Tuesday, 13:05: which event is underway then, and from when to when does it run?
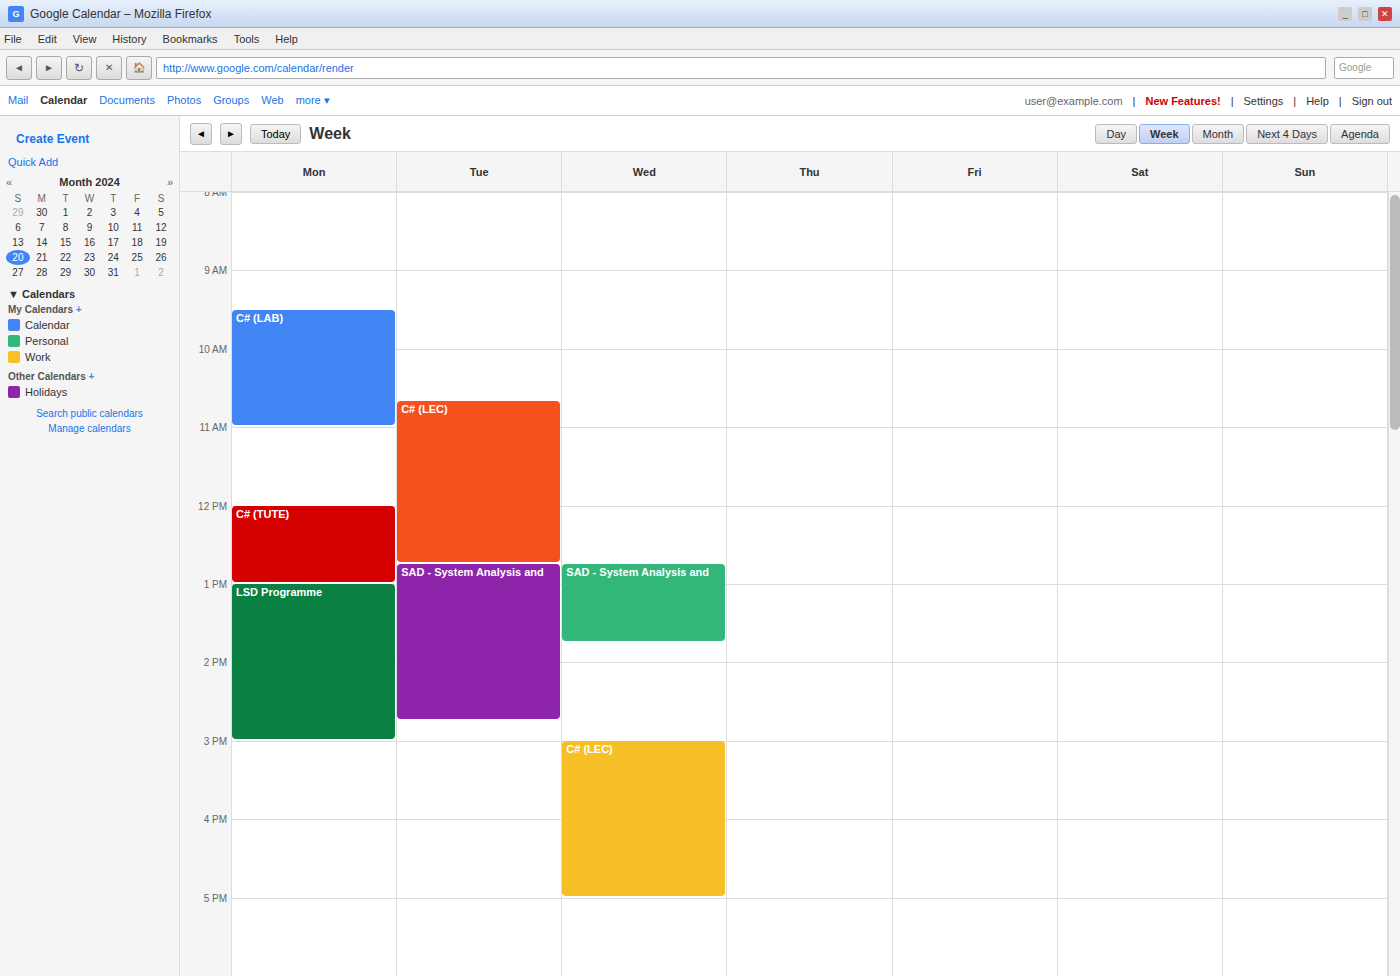
"SAD - System Analysis and", 12:45 to 14:45